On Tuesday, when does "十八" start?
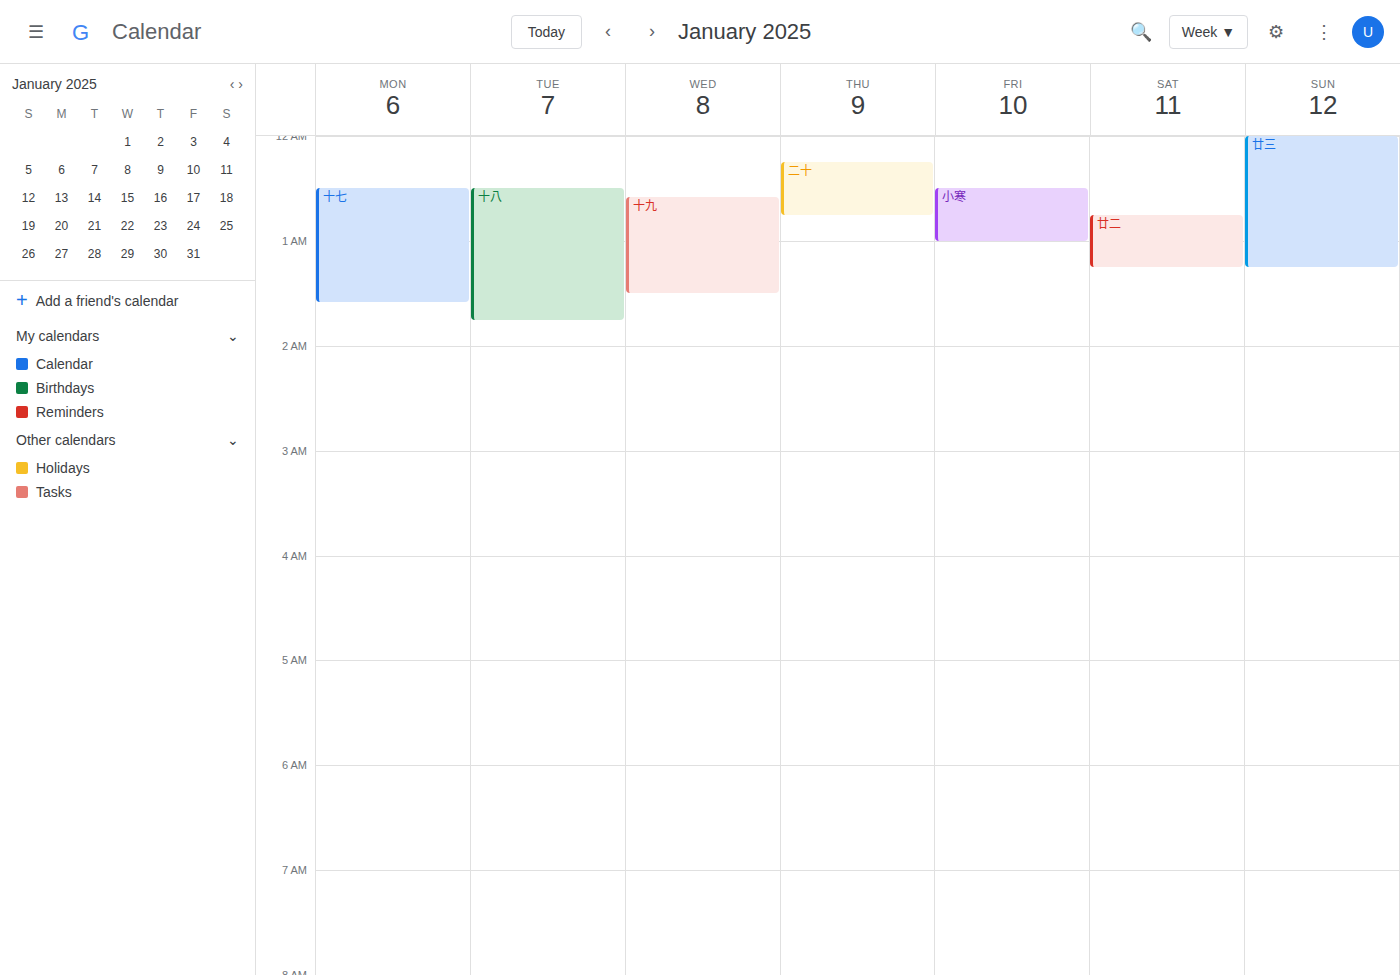
00:30